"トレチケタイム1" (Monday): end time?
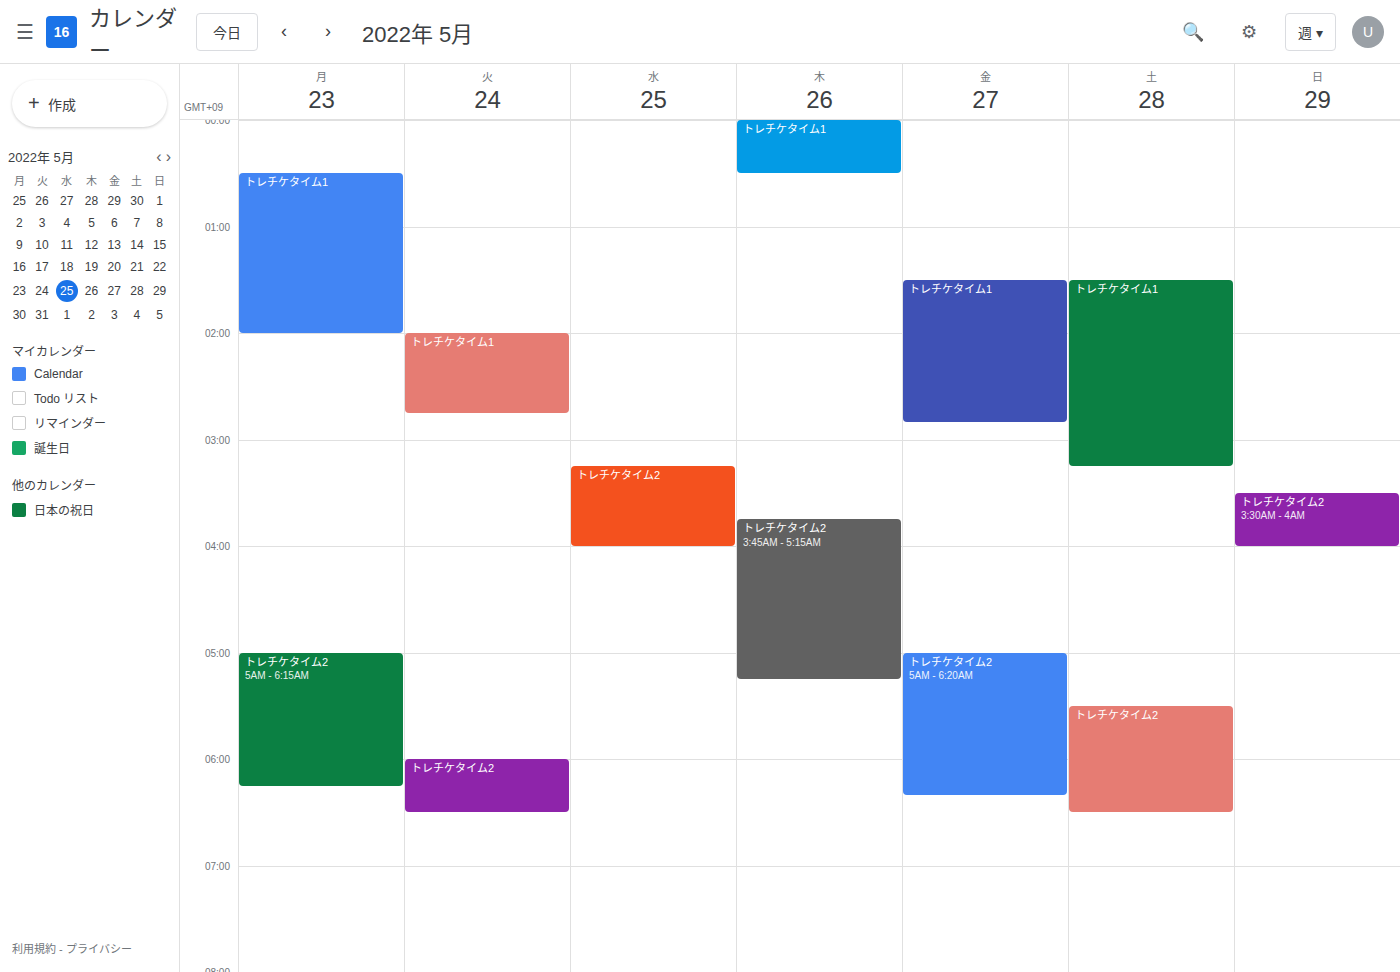
2:00 AM